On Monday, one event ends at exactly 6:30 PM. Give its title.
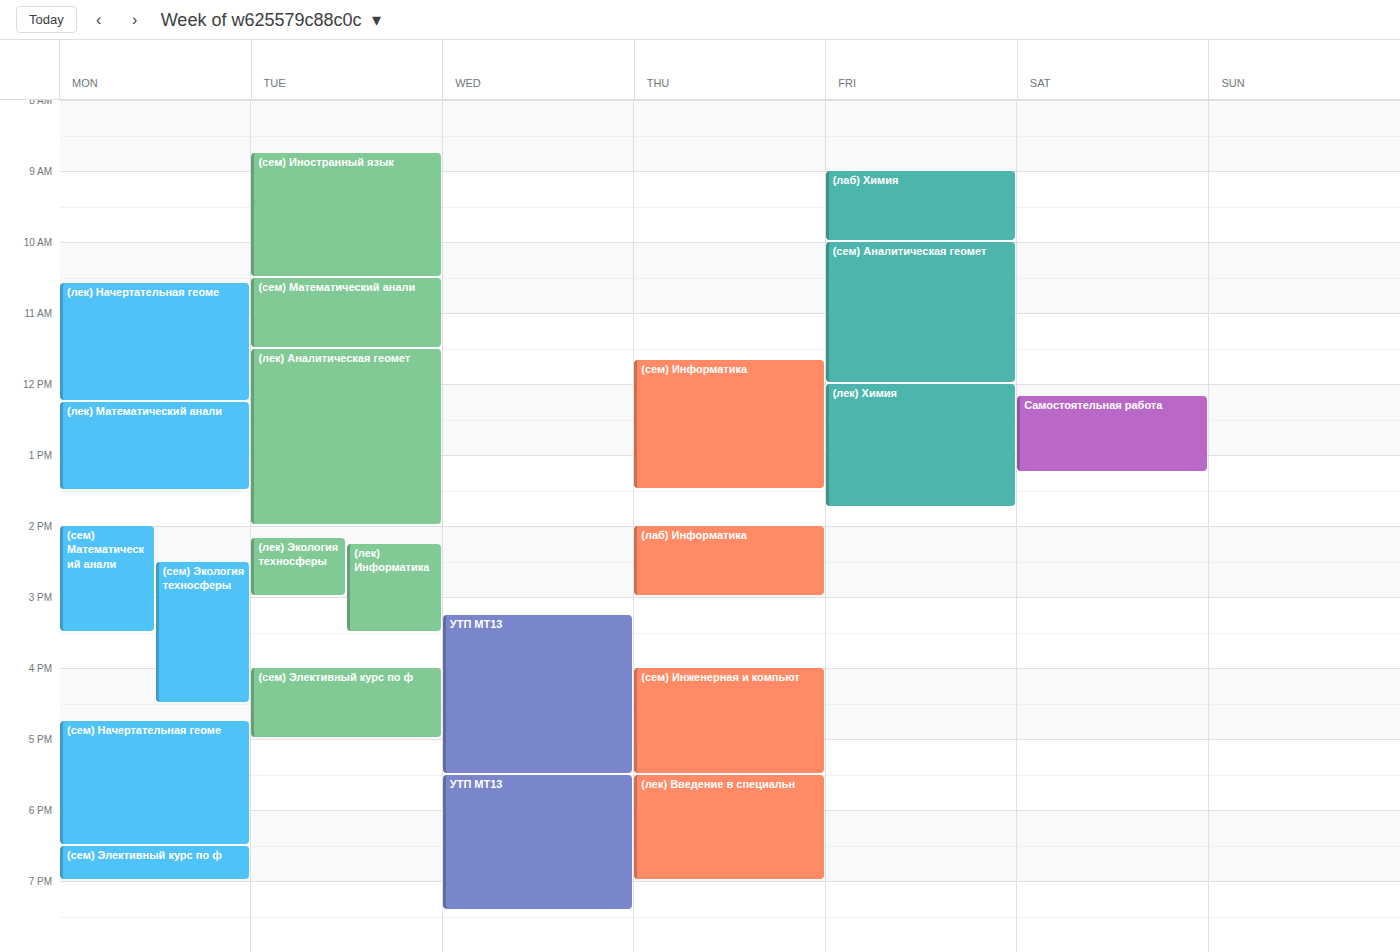
"(сем) Начертательная геоме"